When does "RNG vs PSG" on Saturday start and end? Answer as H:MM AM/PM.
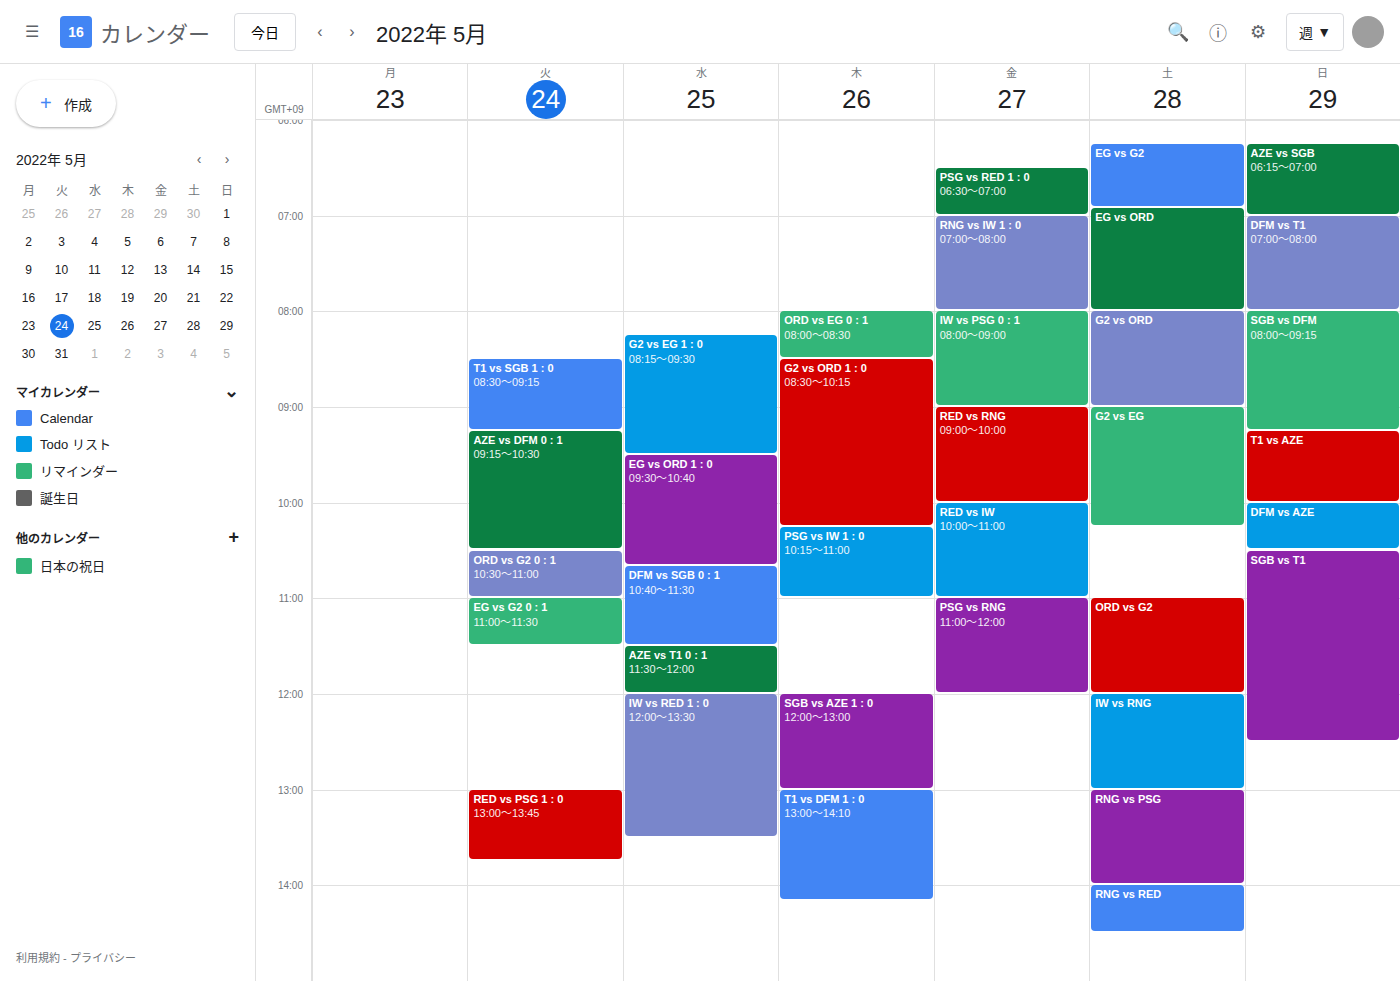
1:00 PM to 2:00 PM